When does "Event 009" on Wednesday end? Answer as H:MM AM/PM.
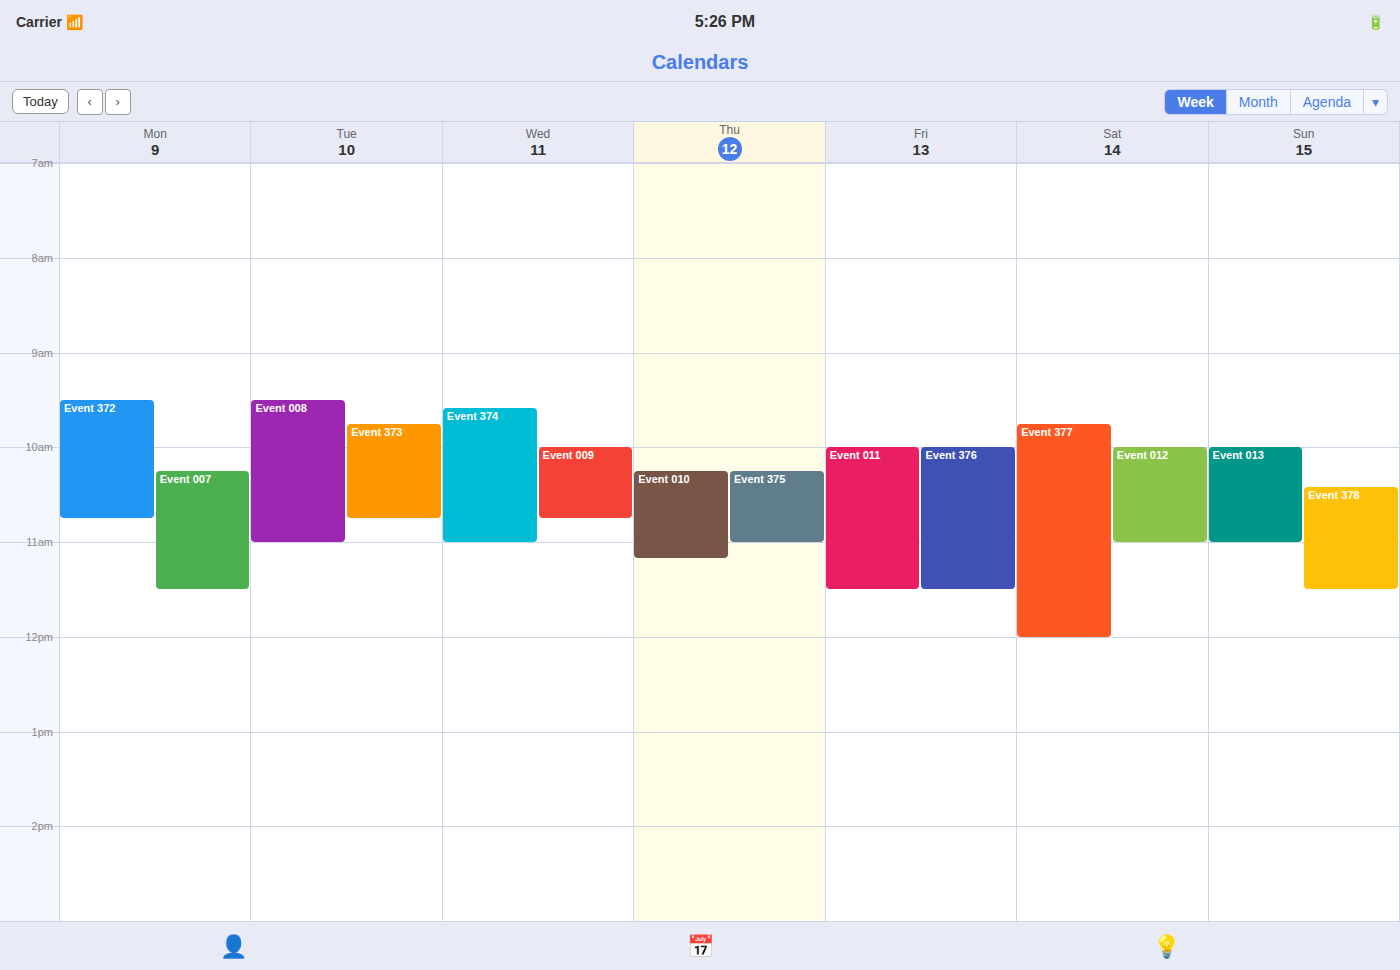
10:45 AM